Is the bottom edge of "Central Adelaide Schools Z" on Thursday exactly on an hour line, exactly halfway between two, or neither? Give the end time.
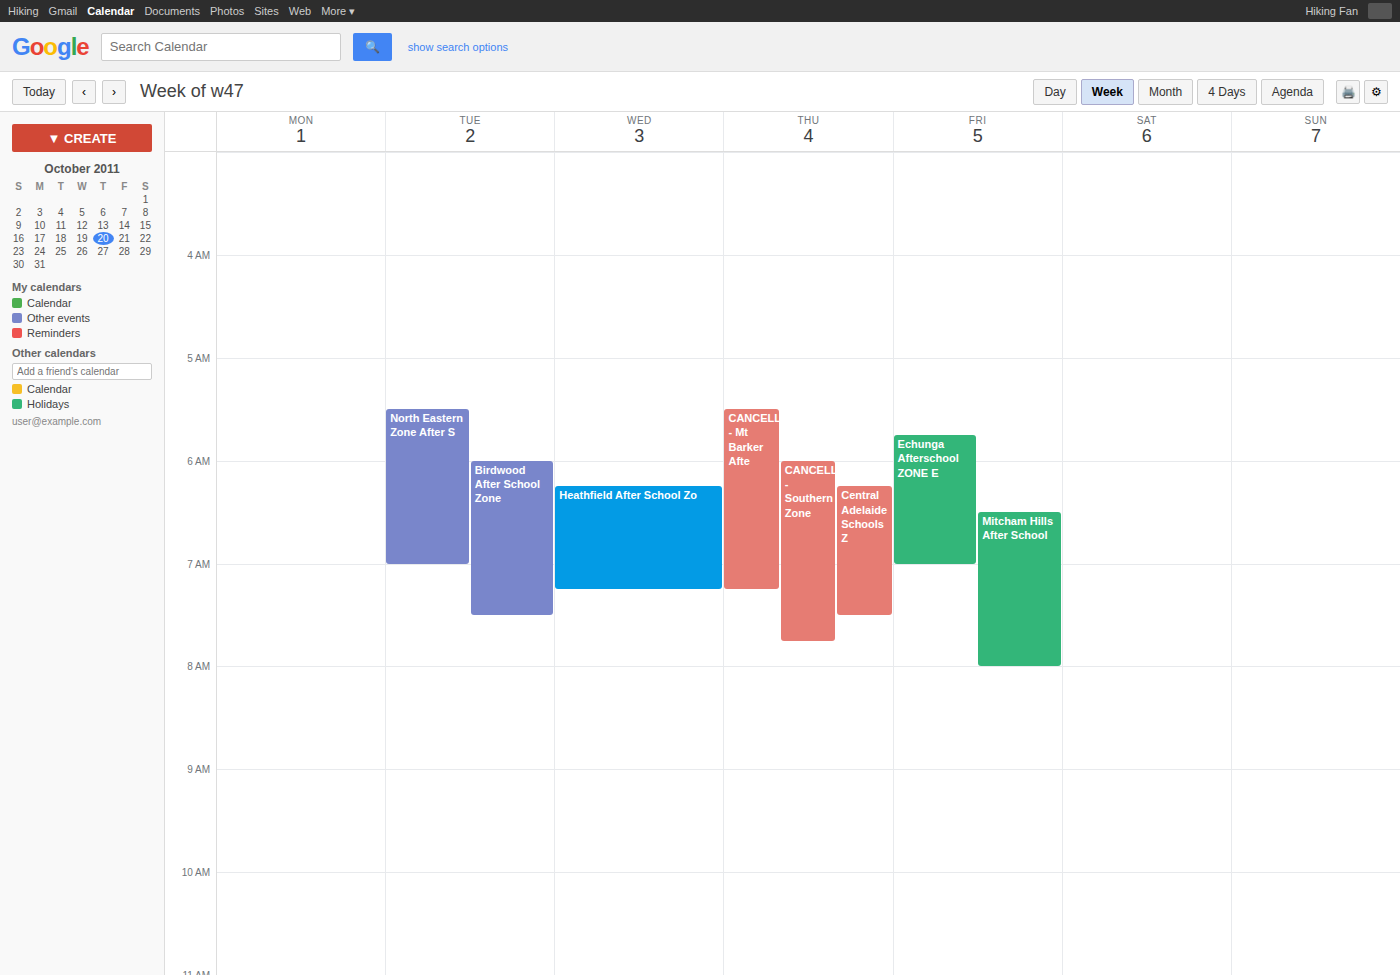
07:30 -- halfway between the 07:00 and 08:00 lines.